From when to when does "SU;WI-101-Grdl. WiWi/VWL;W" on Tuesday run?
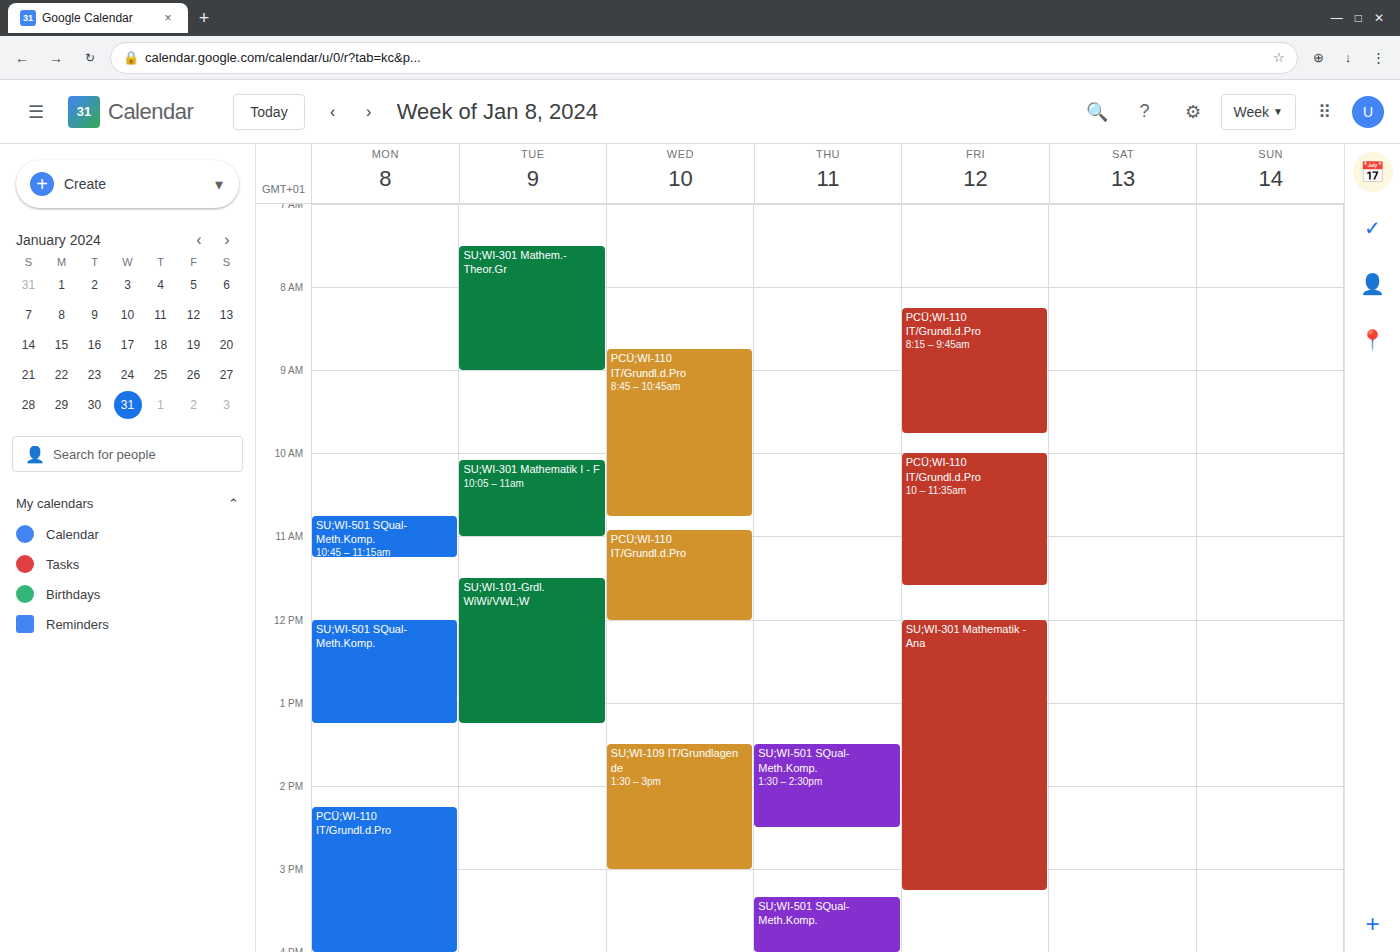
11:30 AM to 1:15 PM